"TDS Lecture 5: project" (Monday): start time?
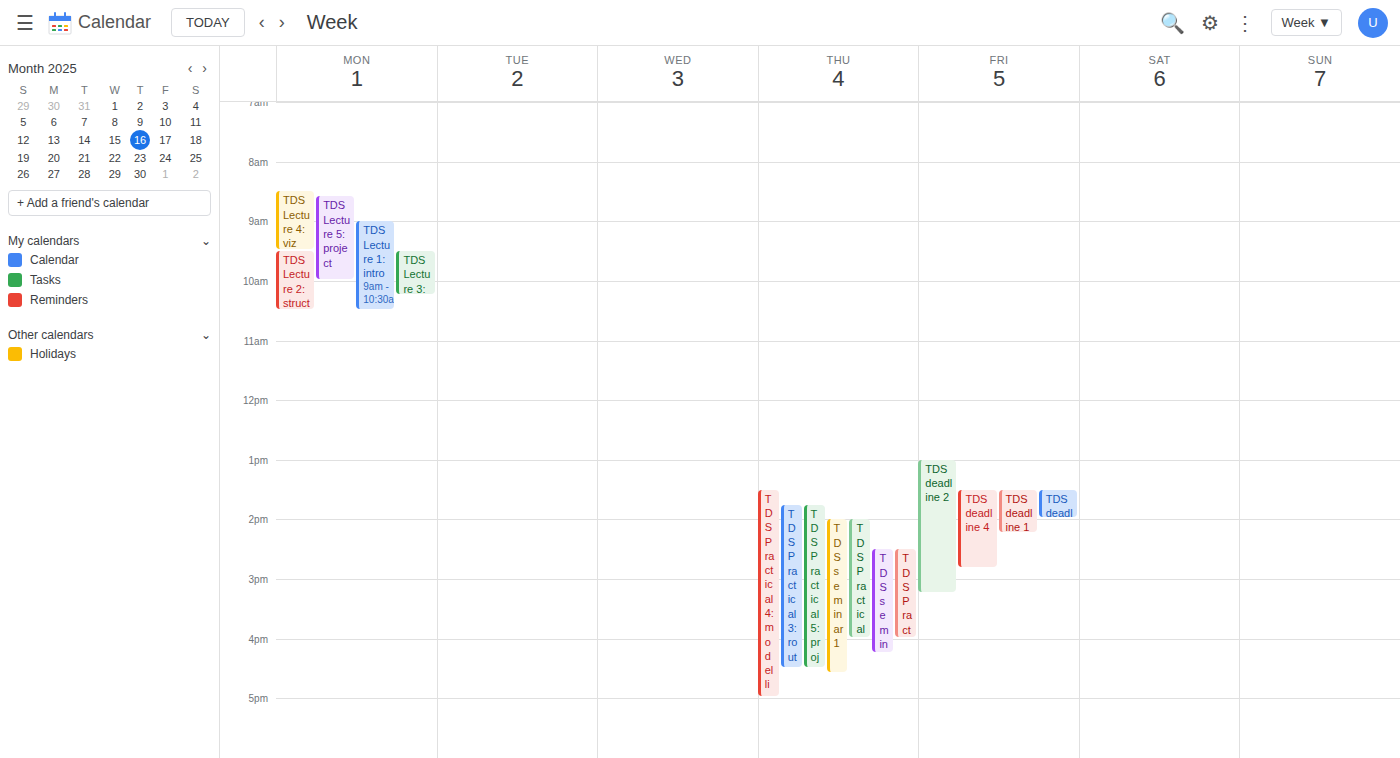
8:35 AM